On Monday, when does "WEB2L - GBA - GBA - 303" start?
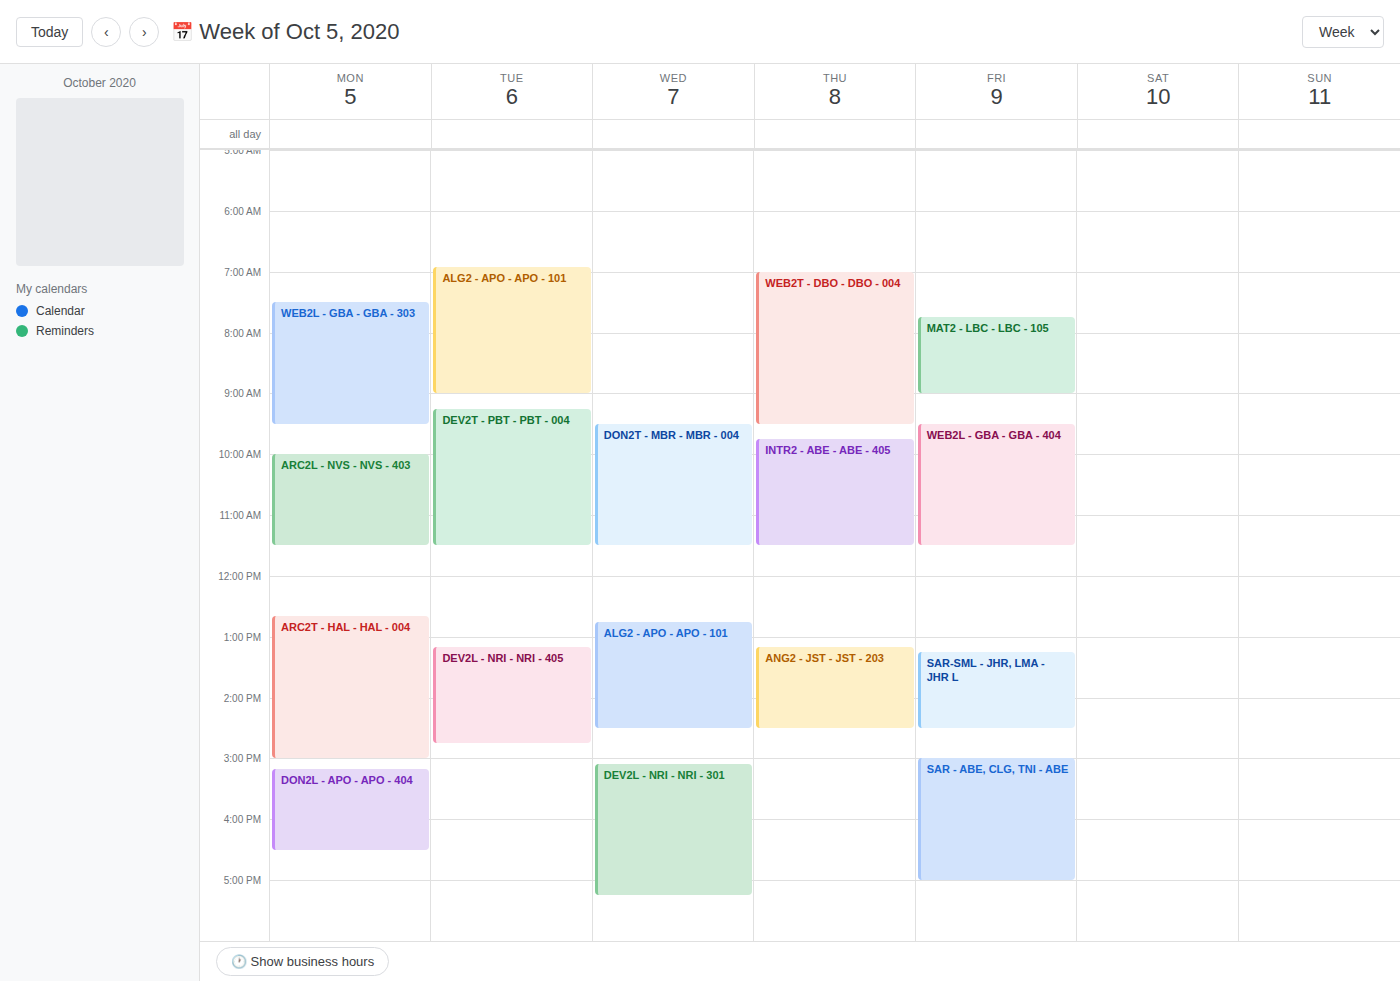
07:30